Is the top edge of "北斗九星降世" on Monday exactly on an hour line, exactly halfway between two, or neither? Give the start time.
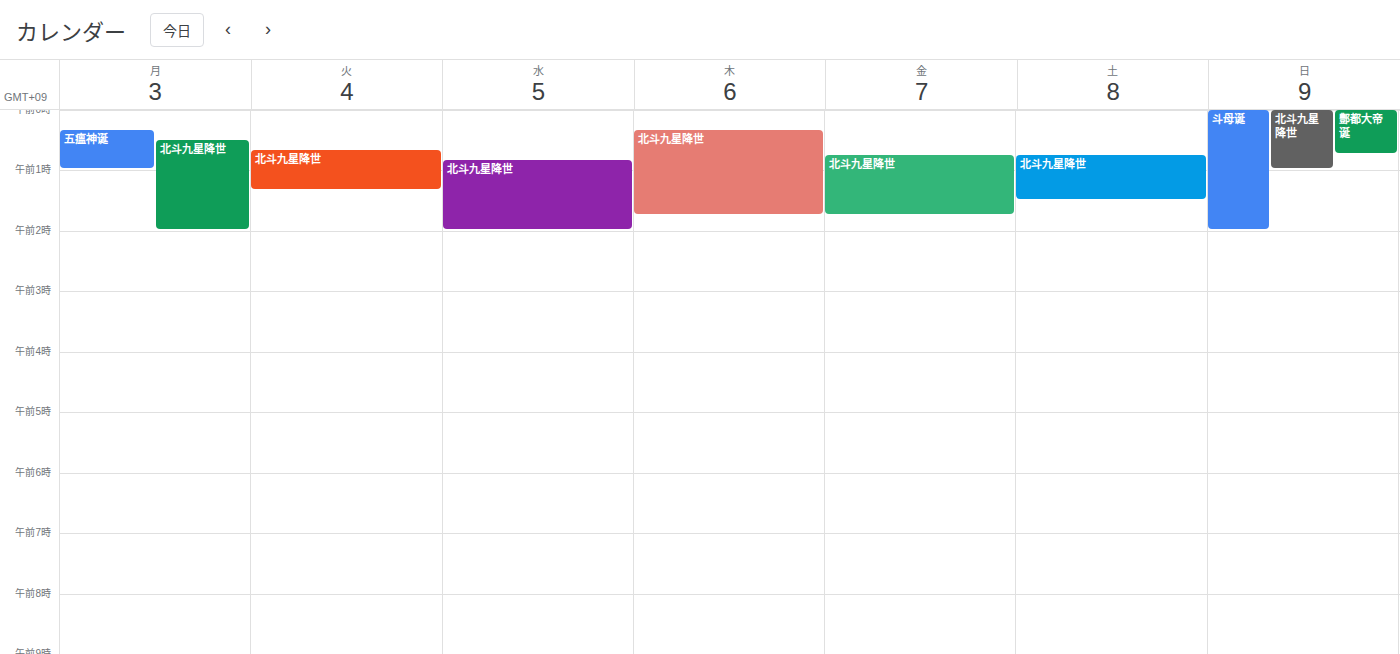
12:30 AM -- halfway between the 12 AM and 1 AM lines.